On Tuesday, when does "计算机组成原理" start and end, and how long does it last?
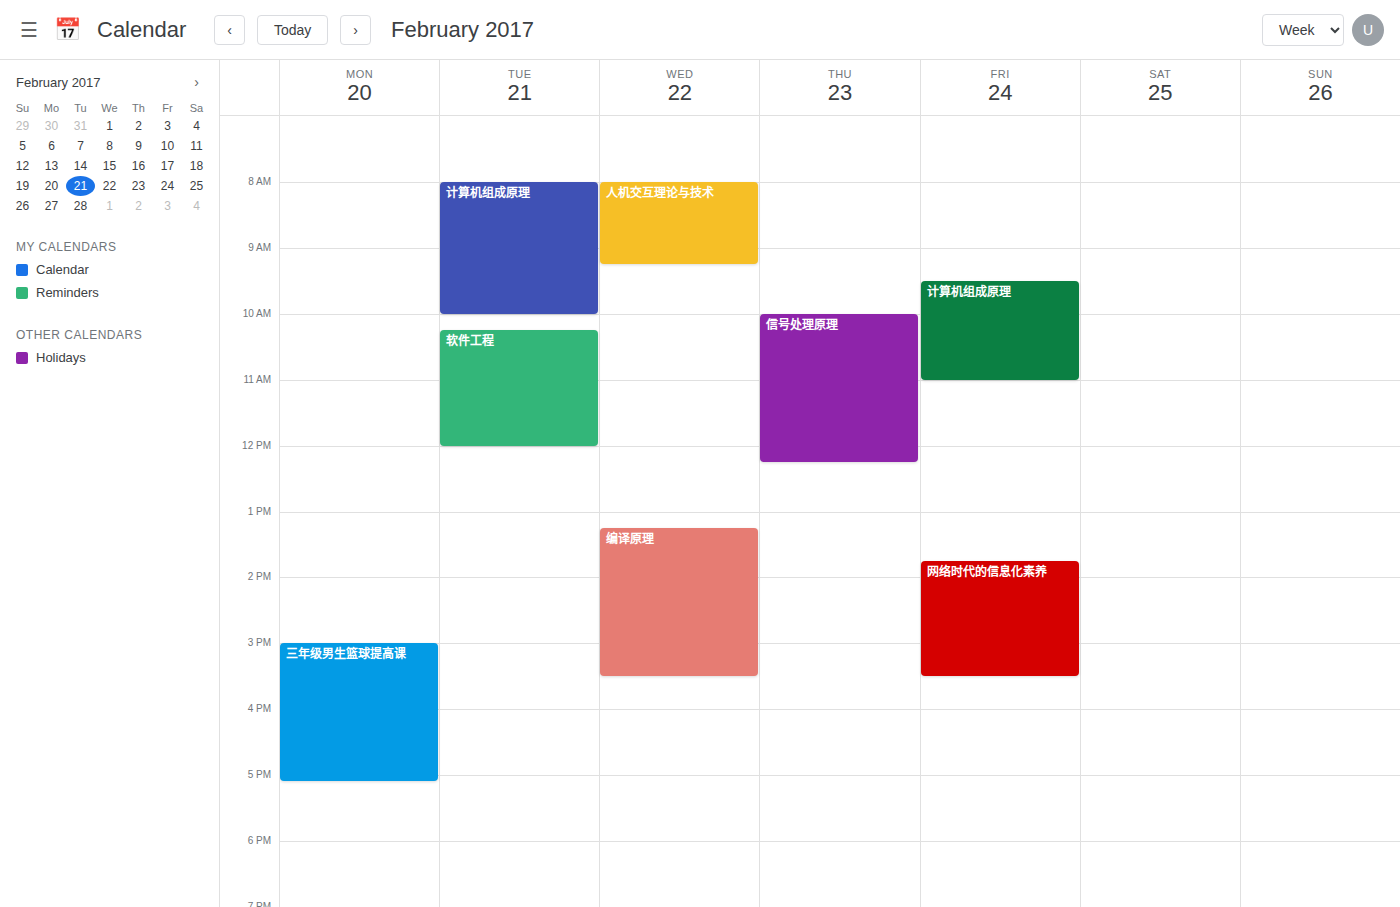
8:00 AM to 10:00 AM, 2 hours